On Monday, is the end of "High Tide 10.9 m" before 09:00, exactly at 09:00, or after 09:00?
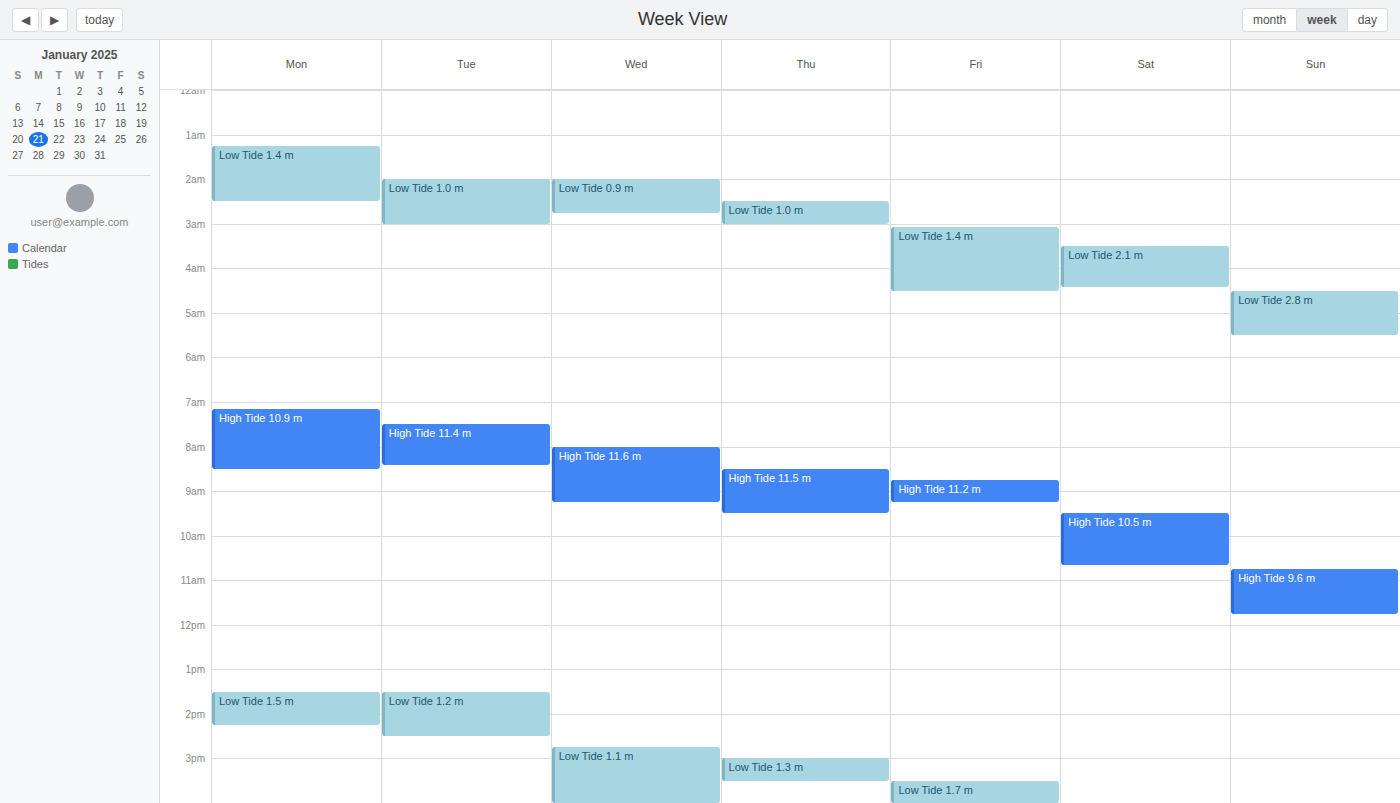
08:30 -- before 09:00, 30 minutes above the 09:00 line.